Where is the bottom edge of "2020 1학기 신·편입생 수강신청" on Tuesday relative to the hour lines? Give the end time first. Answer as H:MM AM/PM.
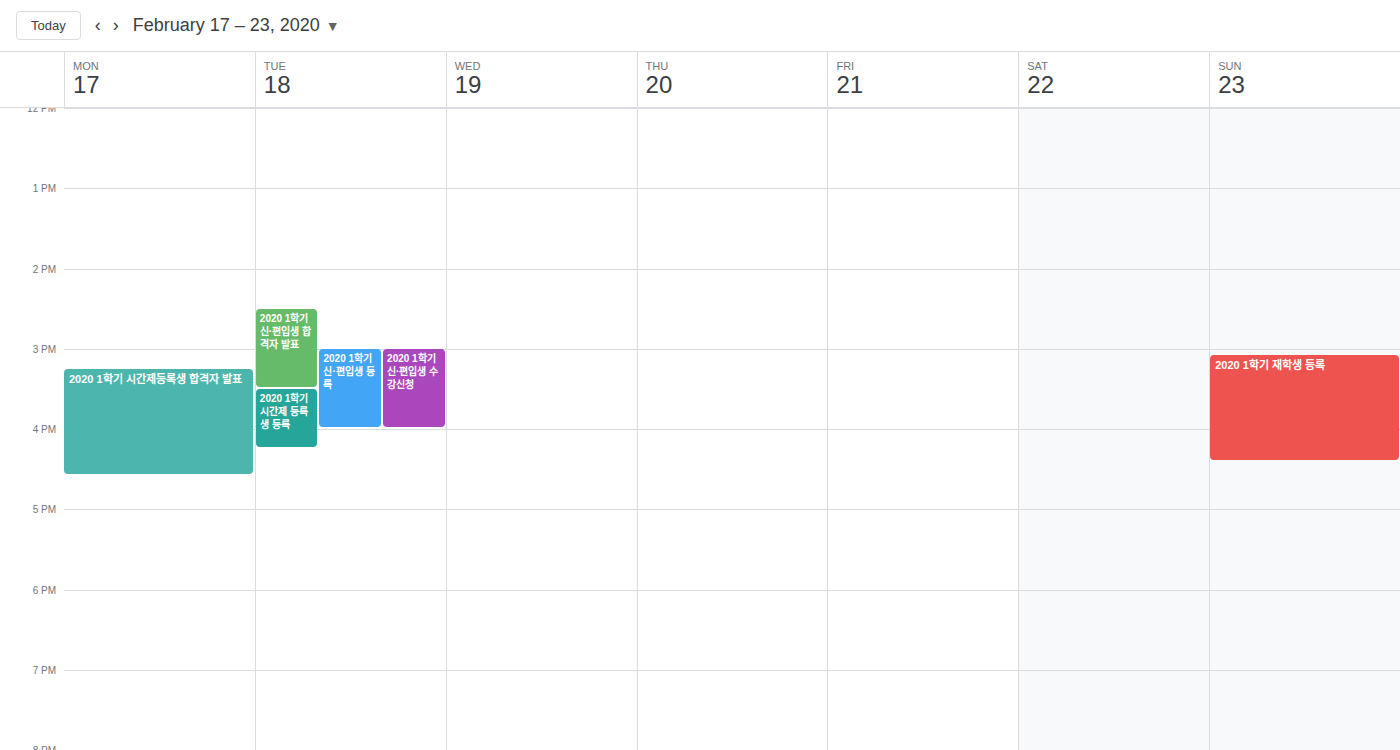
4:00 PM -- exactly on the 4 PM line.